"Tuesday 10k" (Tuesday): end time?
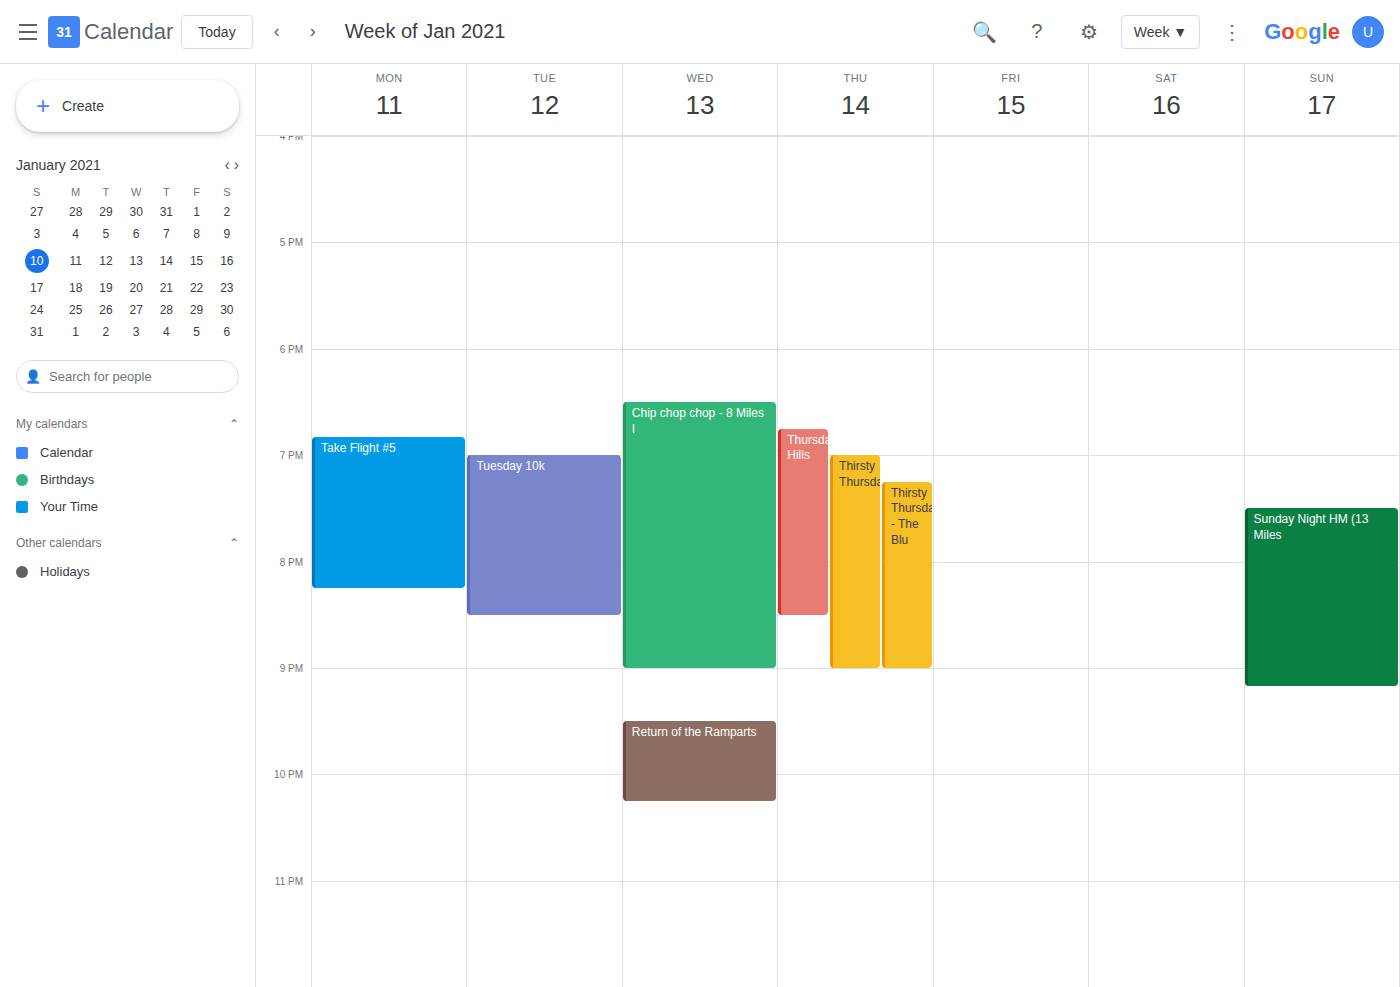
8:30 PM